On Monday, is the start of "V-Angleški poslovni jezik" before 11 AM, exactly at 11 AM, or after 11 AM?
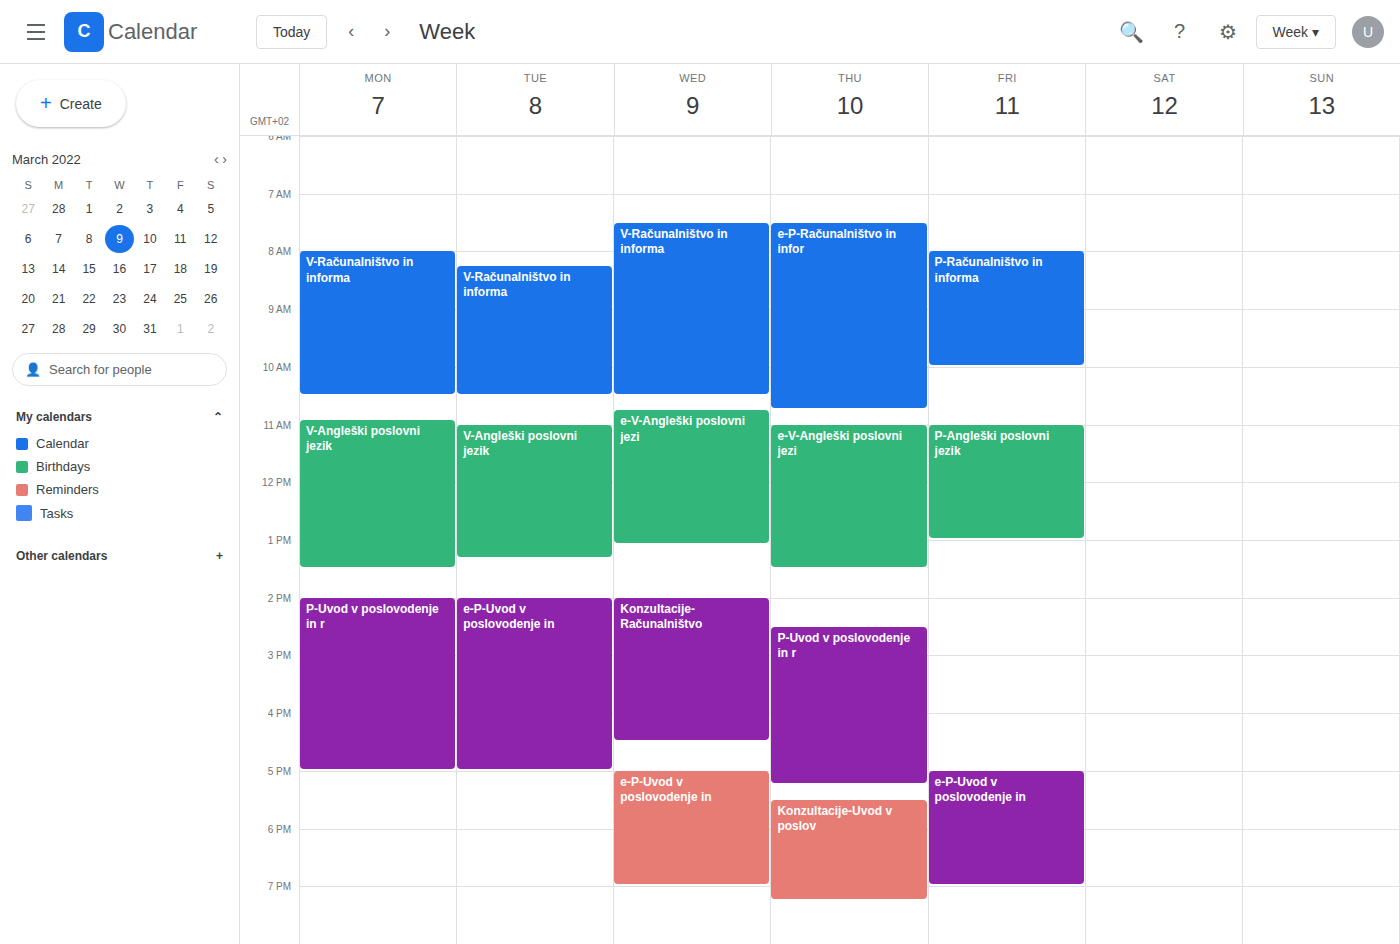
10:55 AM -- before 11 AM, 5 minutes above the 11 AM line.